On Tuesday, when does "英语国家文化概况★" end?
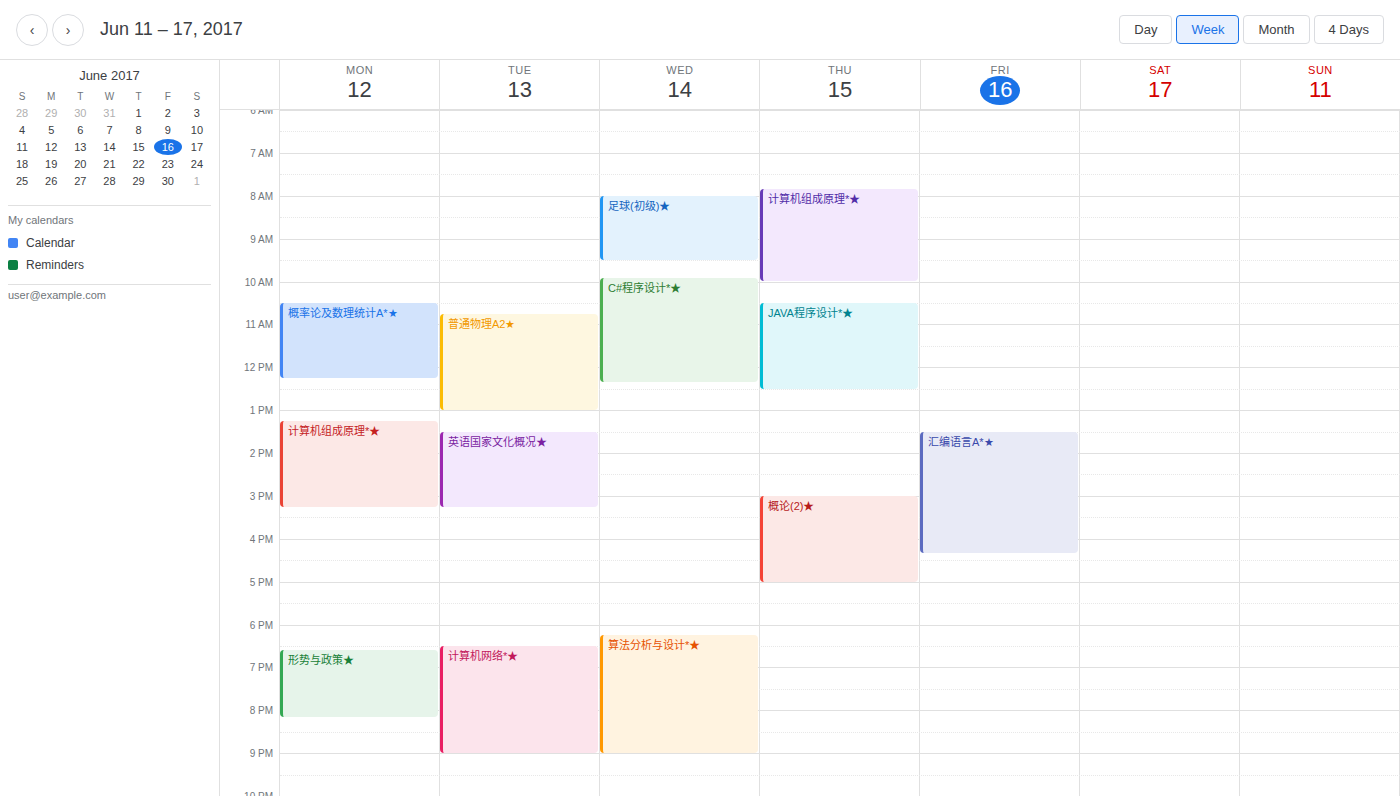
3:15 PM